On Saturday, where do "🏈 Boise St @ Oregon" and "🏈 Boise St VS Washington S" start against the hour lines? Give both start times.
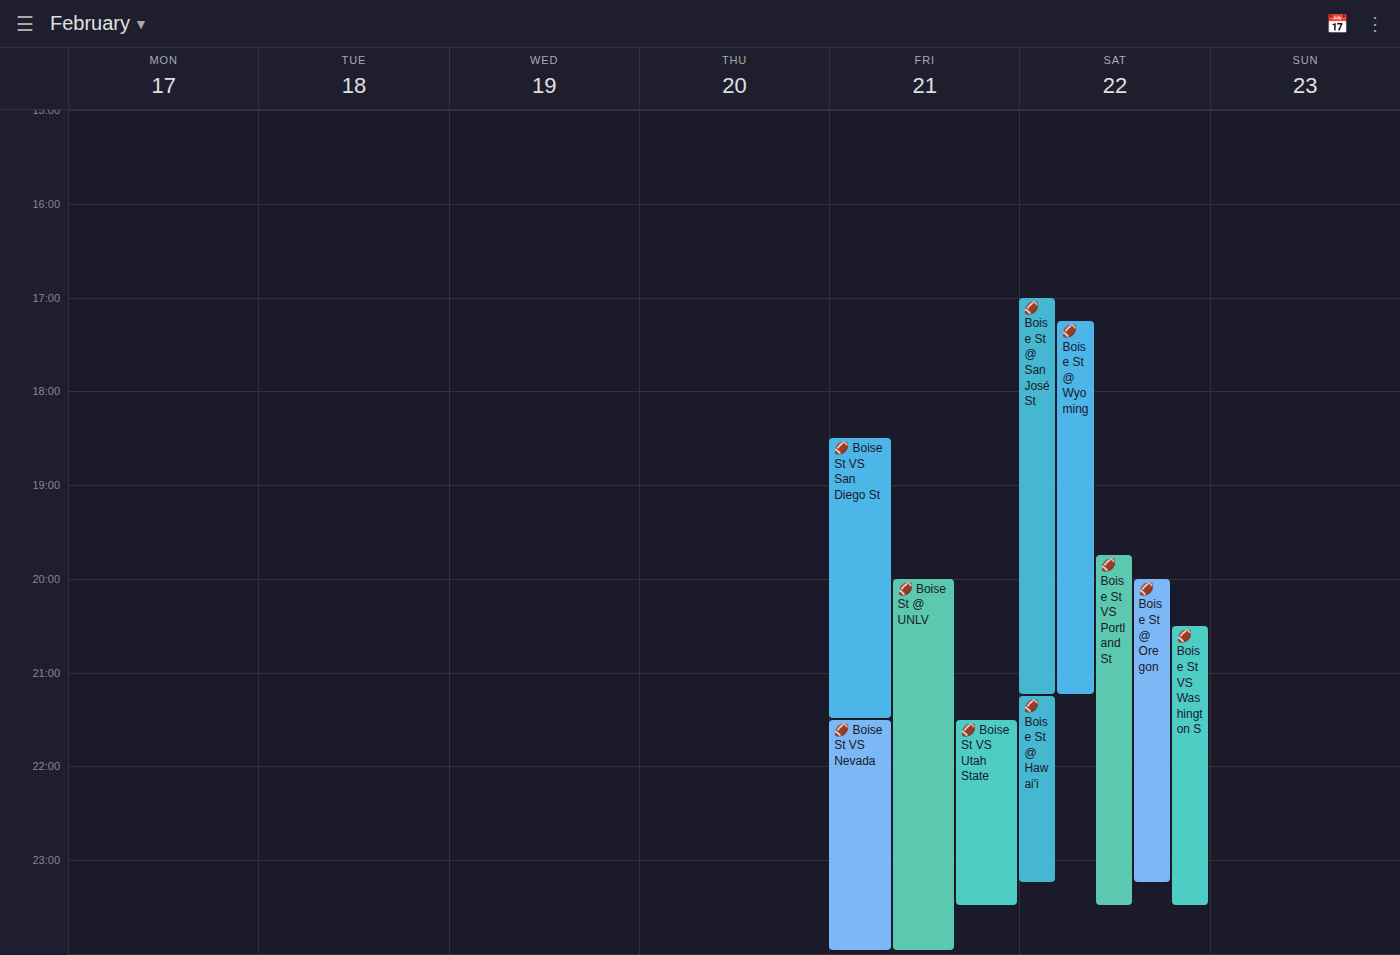
"🏈 Boise St @ Oregon": 8:00 PM, exactly on the 8 PM line. "🏈 Boise St VS Washington S": 8:30 PM, halfway between the 8 PM and 9 PM lines.